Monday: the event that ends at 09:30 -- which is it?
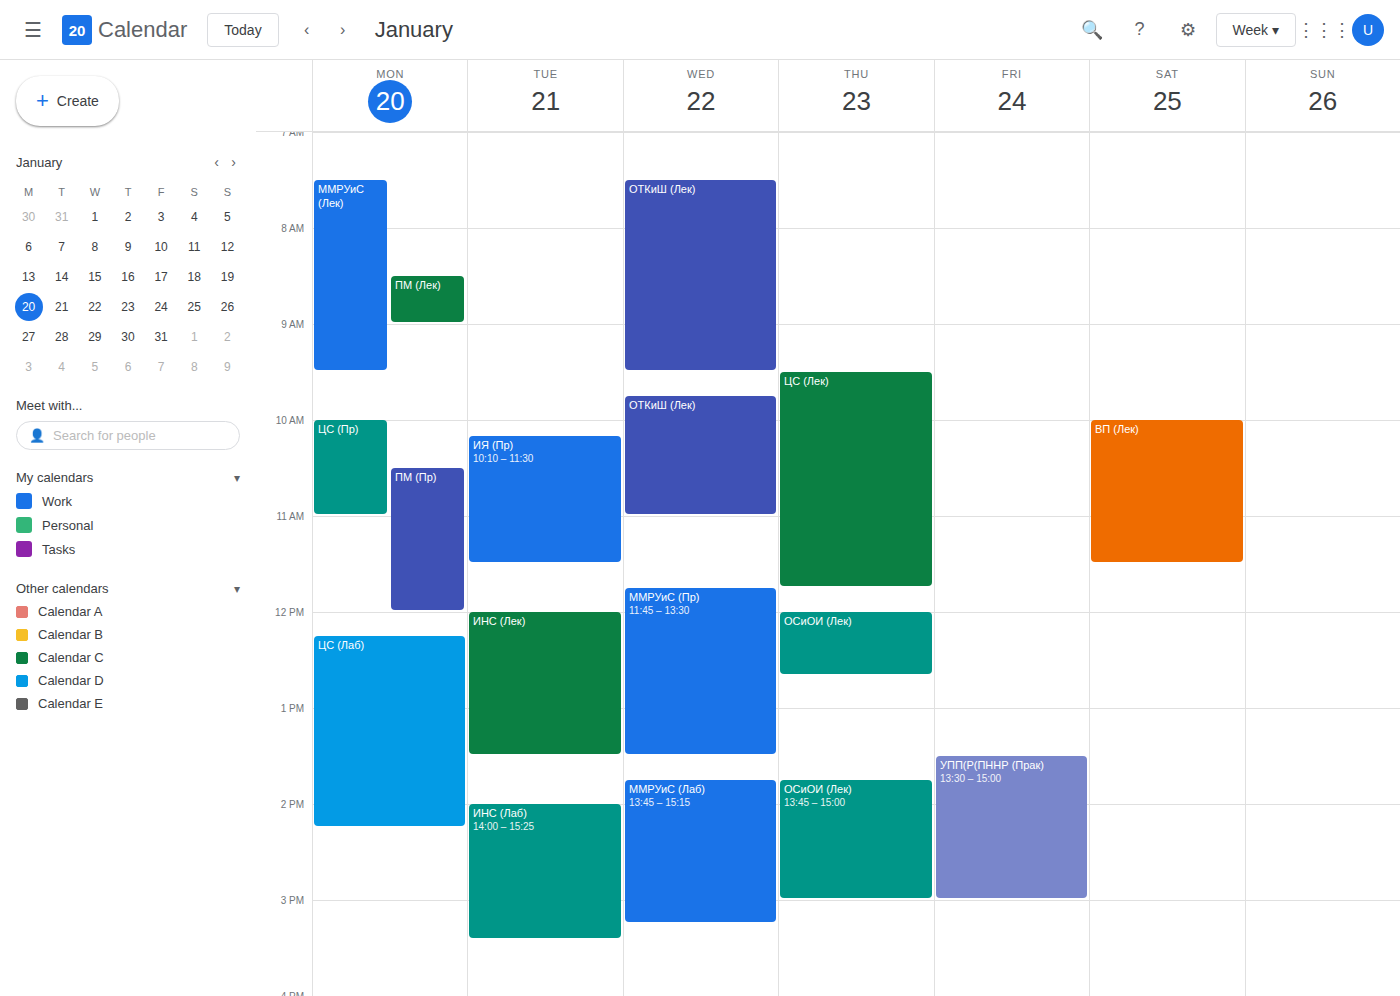
"ММРУиС (Лек)"